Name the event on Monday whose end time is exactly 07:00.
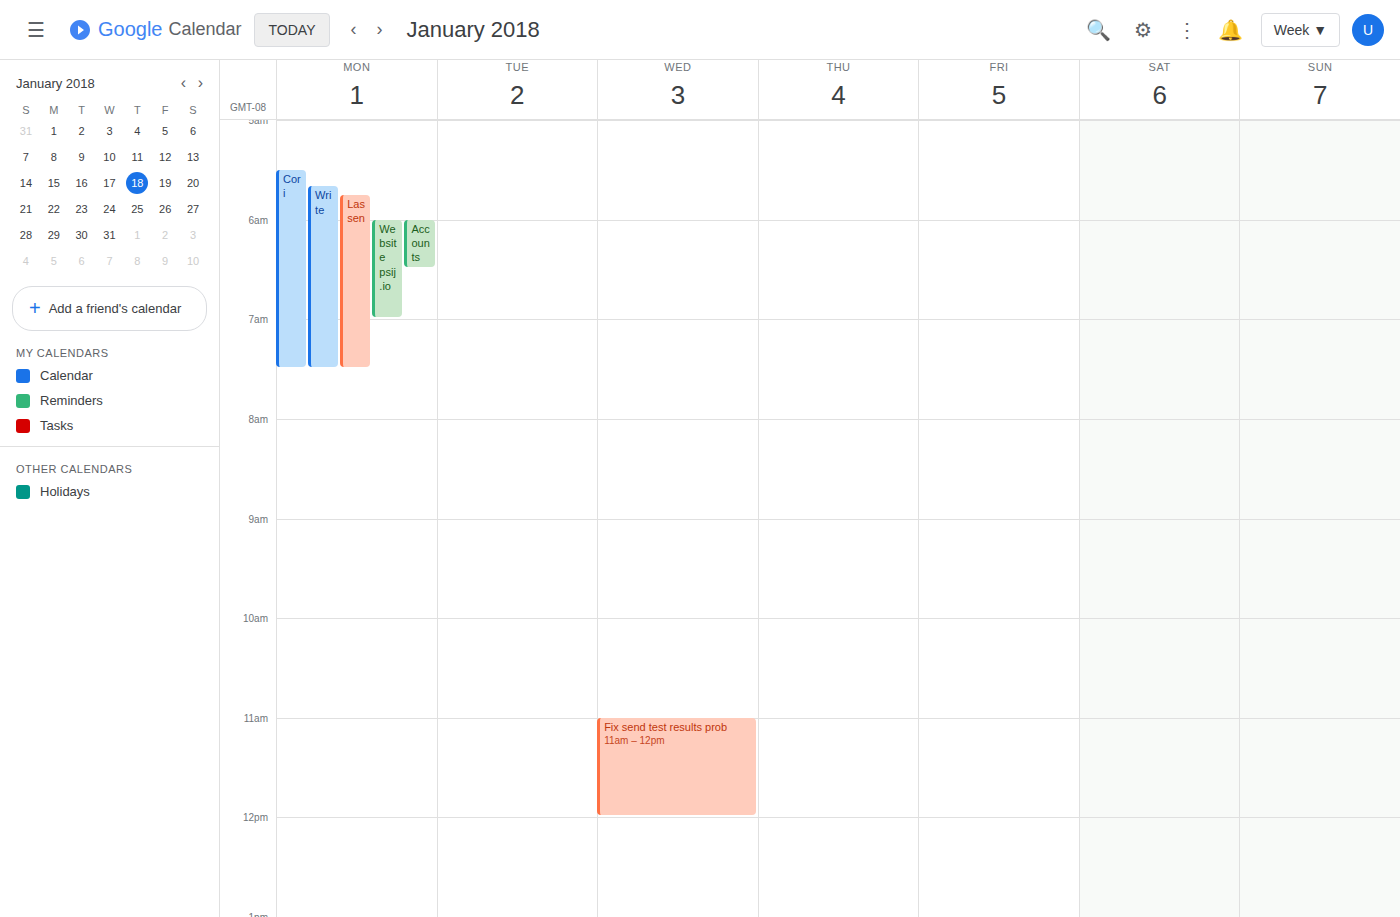
"Website psij.io"